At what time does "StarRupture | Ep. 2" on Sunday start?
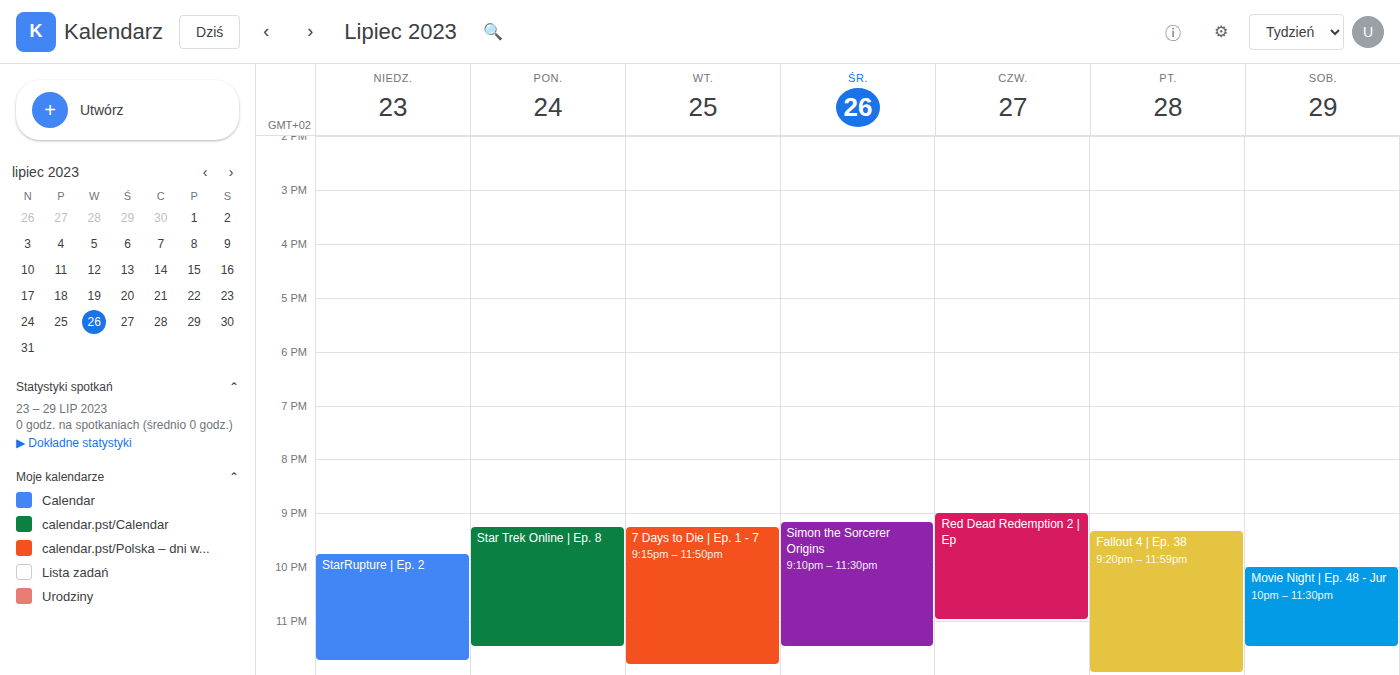
9:45 PM